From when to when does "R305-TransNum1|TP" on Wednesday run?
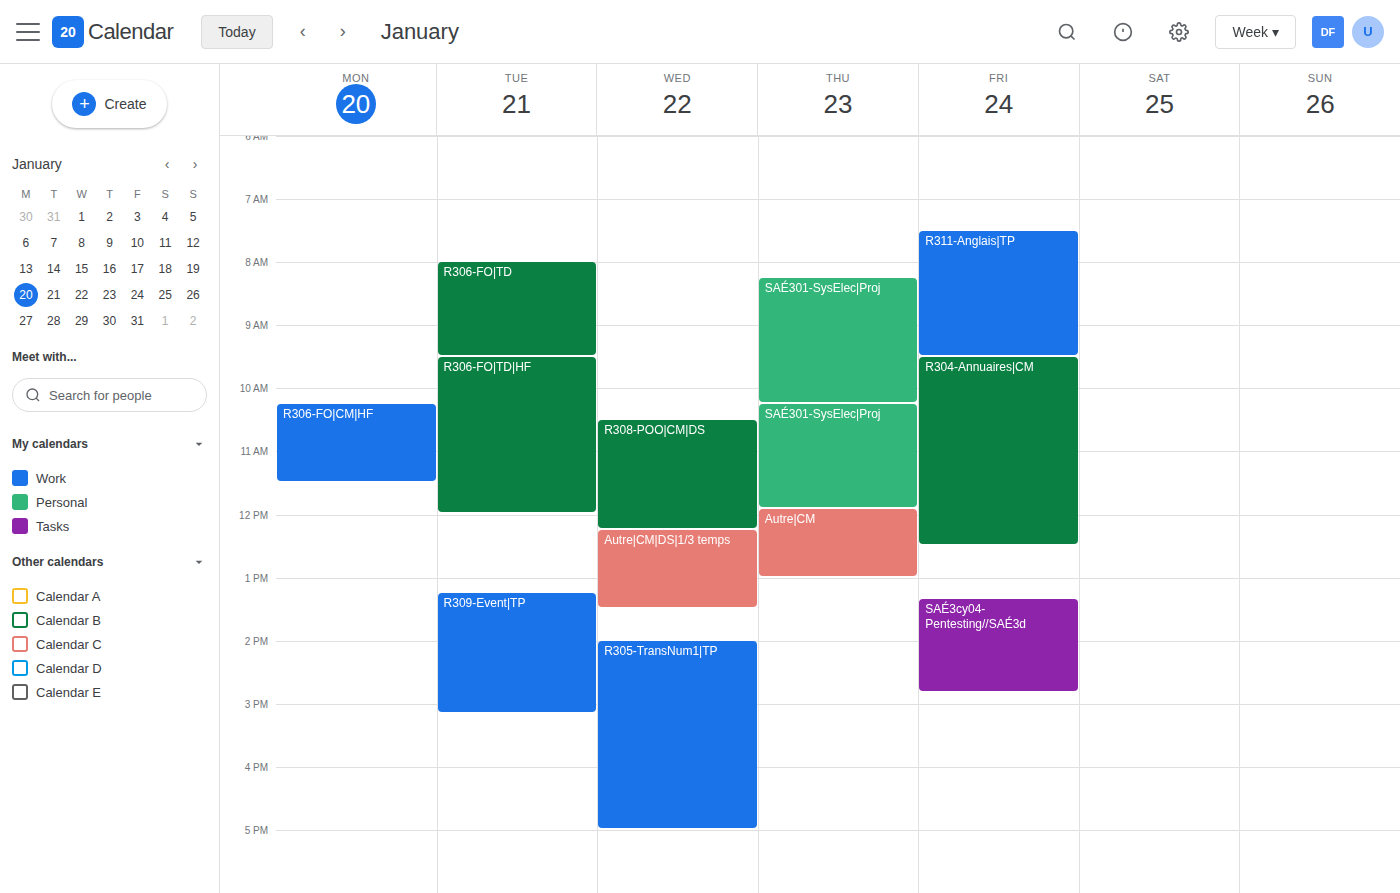
2:00 PM to 5:00 PM